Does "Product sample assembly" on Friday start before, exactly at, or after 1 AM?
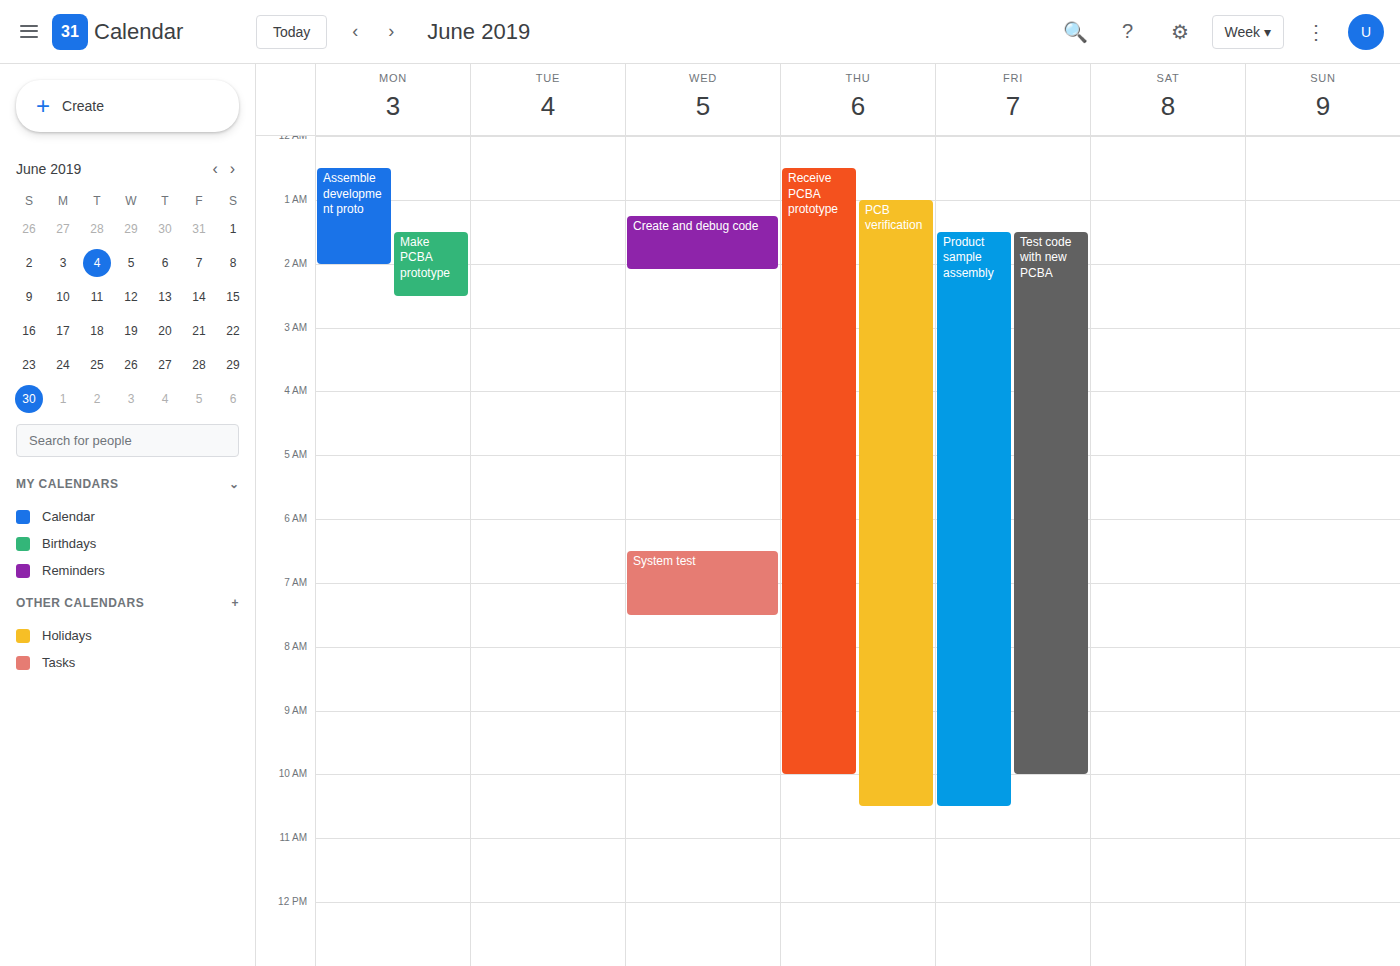
1:30 AM -- after 1 AM, 30 minutes below the 1 AM line.